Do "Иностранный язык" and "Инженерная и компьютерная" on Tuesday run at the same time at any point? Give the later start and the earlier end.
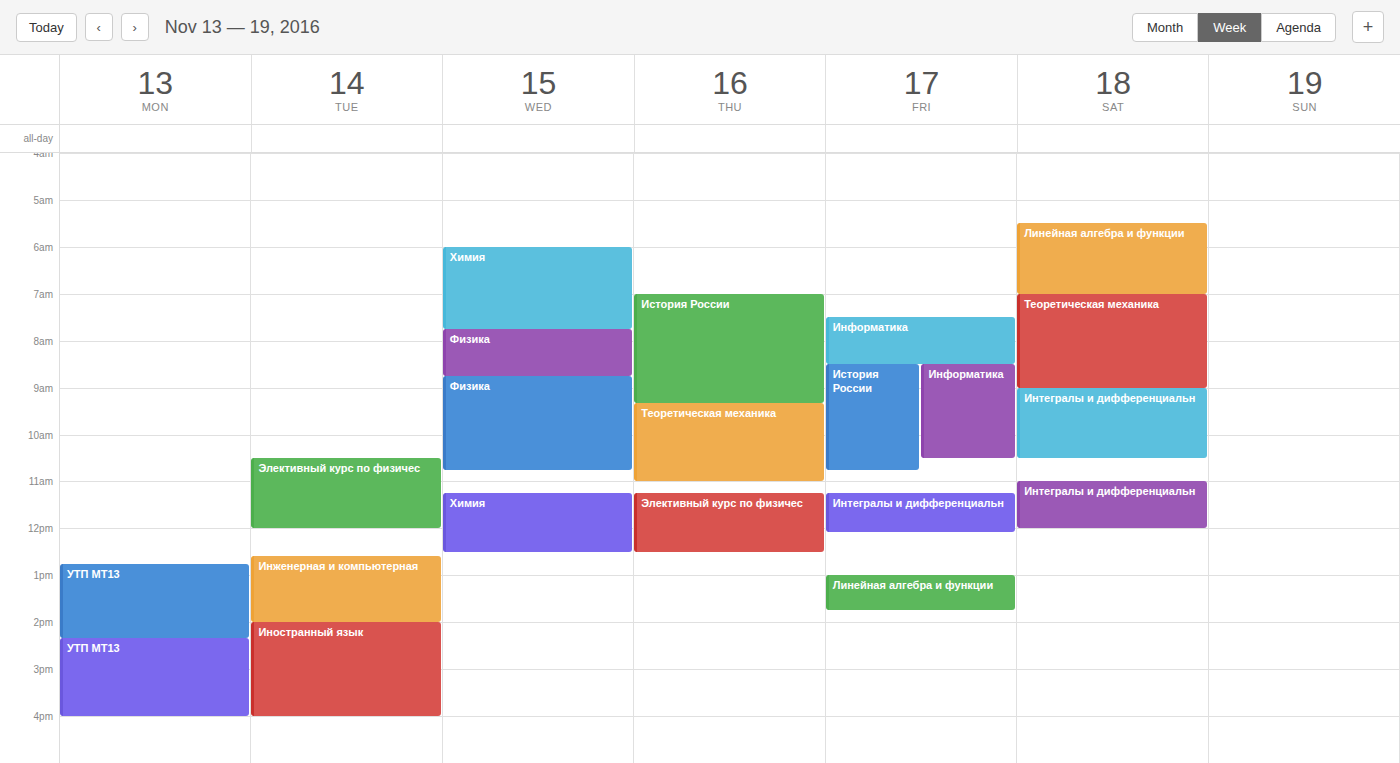
"Инженерная и компьютерная" ends at 2:00 PM, exactly when "Иностранный язык" starts -- they touch but do not overlap.